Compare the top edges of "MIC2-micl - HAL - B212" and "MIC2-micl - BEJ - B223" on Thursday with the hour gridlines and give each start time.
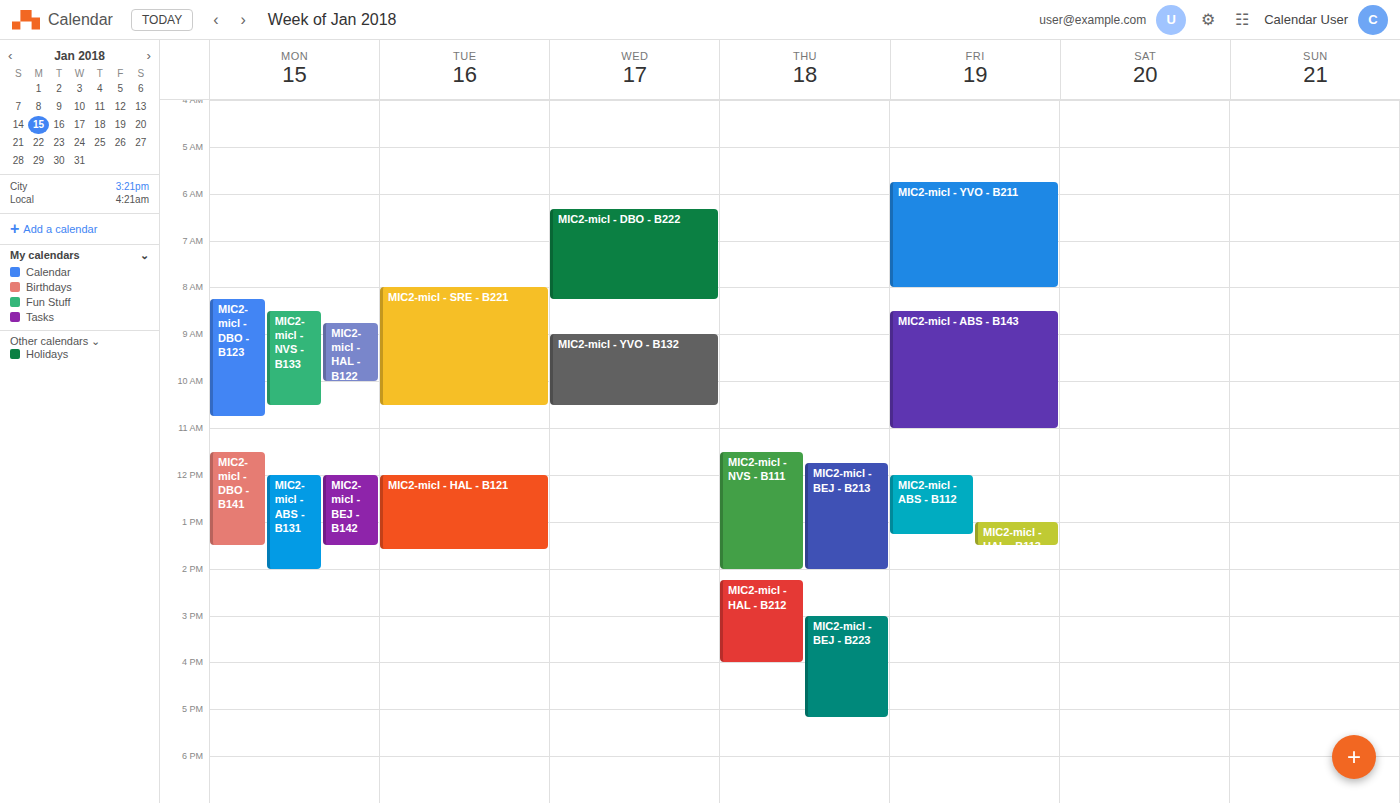
"MIC2-micl - HAL - B212": 2:15 PM, neither: a quarter of the way from the 2 PM line to the 3 PM line. "MIC2-micl - BEJ - B223": 3:00 PM, exactly on the 3 PM line.